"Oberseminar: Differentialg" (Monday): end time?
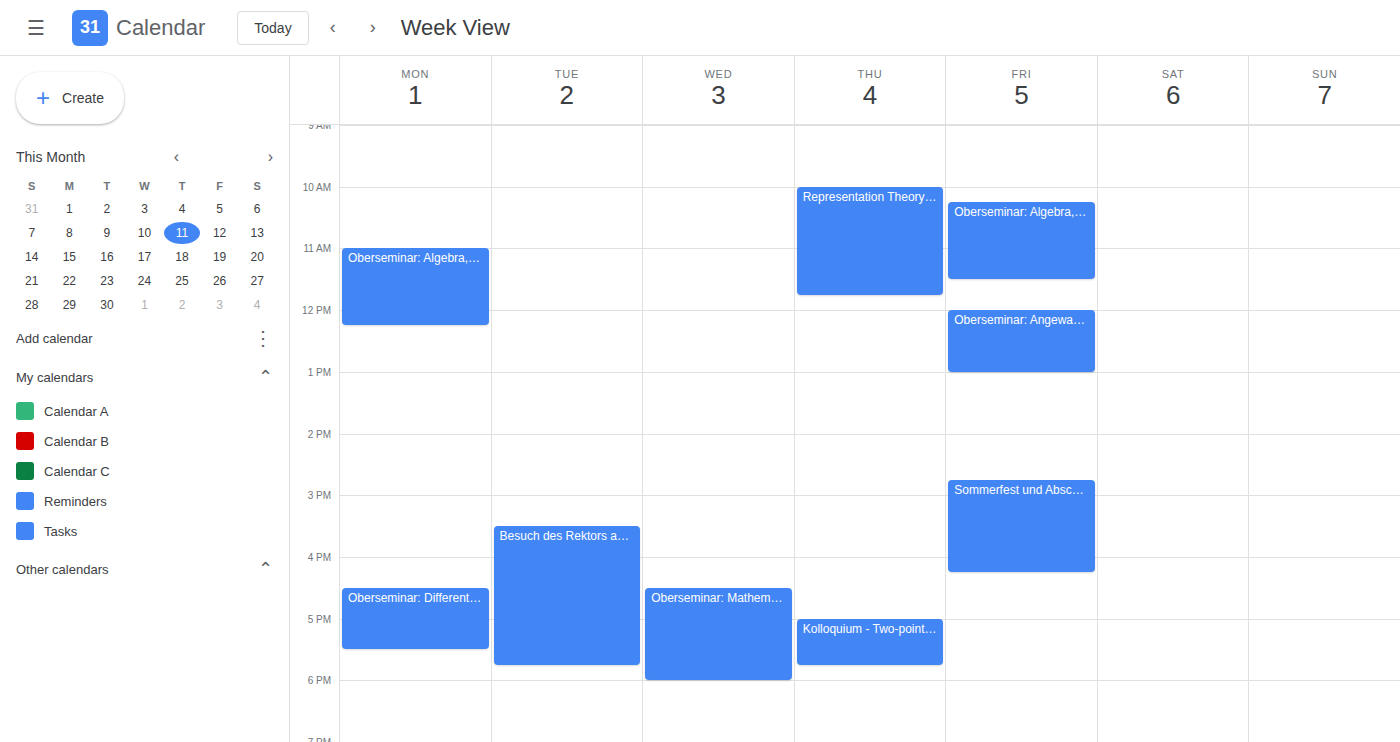
17:30